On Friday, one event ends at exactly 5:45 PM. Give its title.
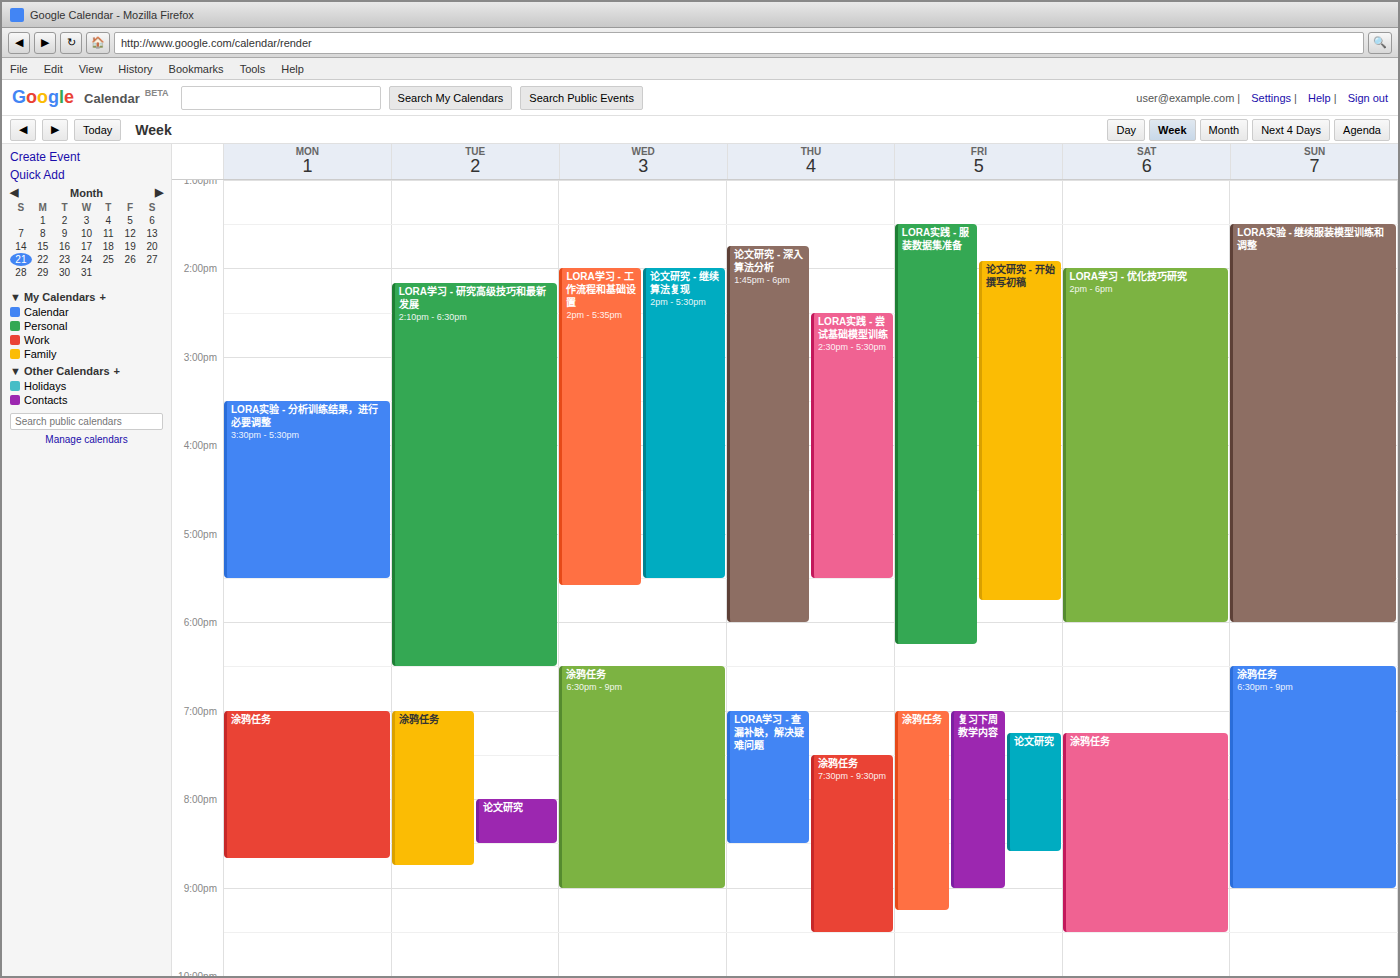
"论文研究 - 开始撰写初稿"